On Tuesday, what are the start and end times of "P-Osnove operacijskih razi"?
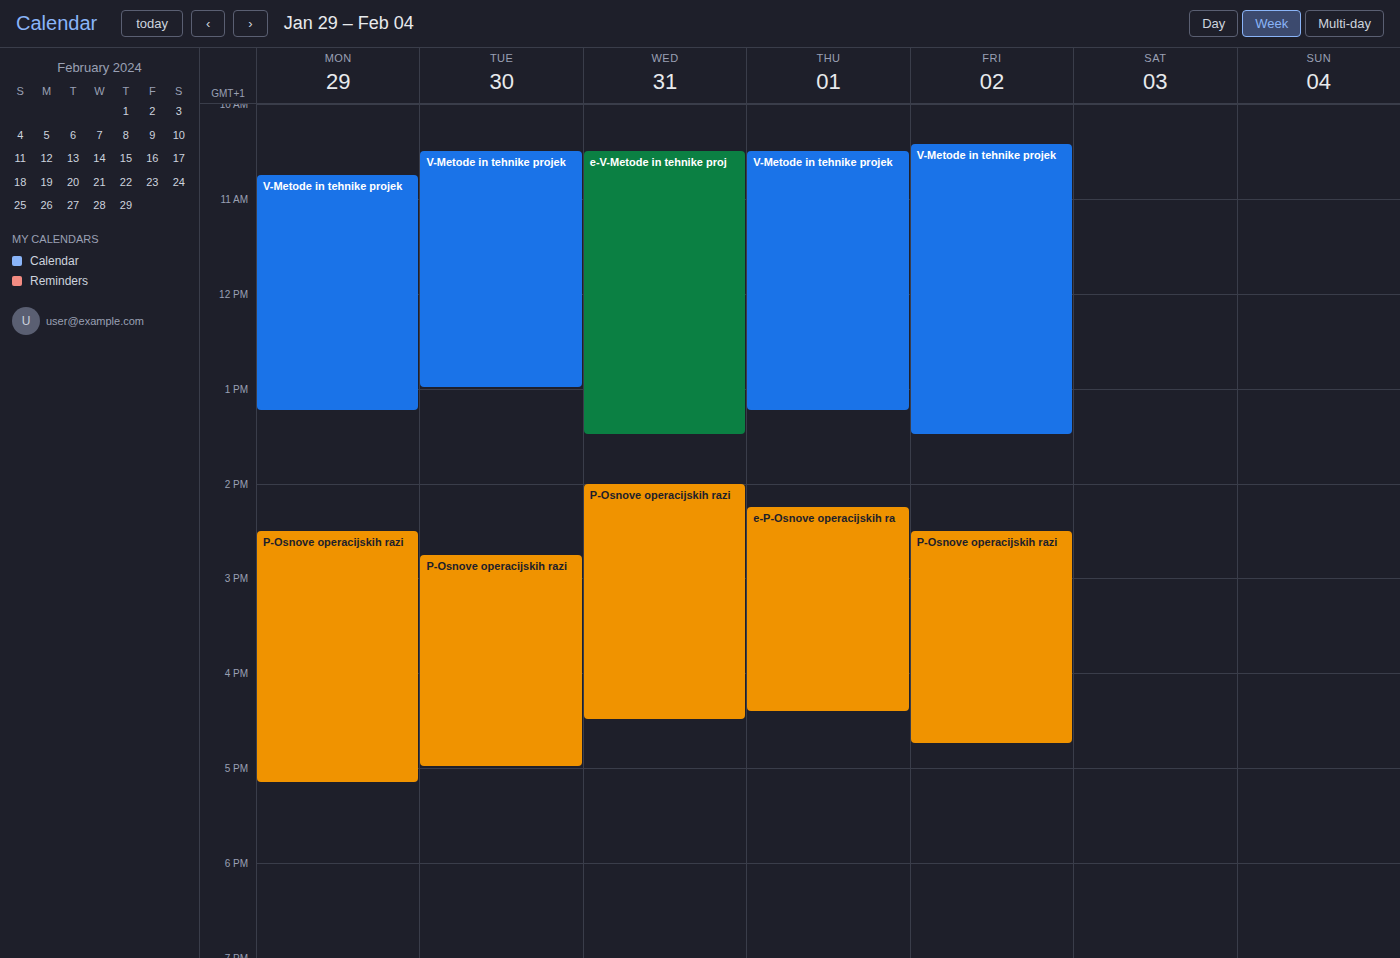
14:45 to 17:00